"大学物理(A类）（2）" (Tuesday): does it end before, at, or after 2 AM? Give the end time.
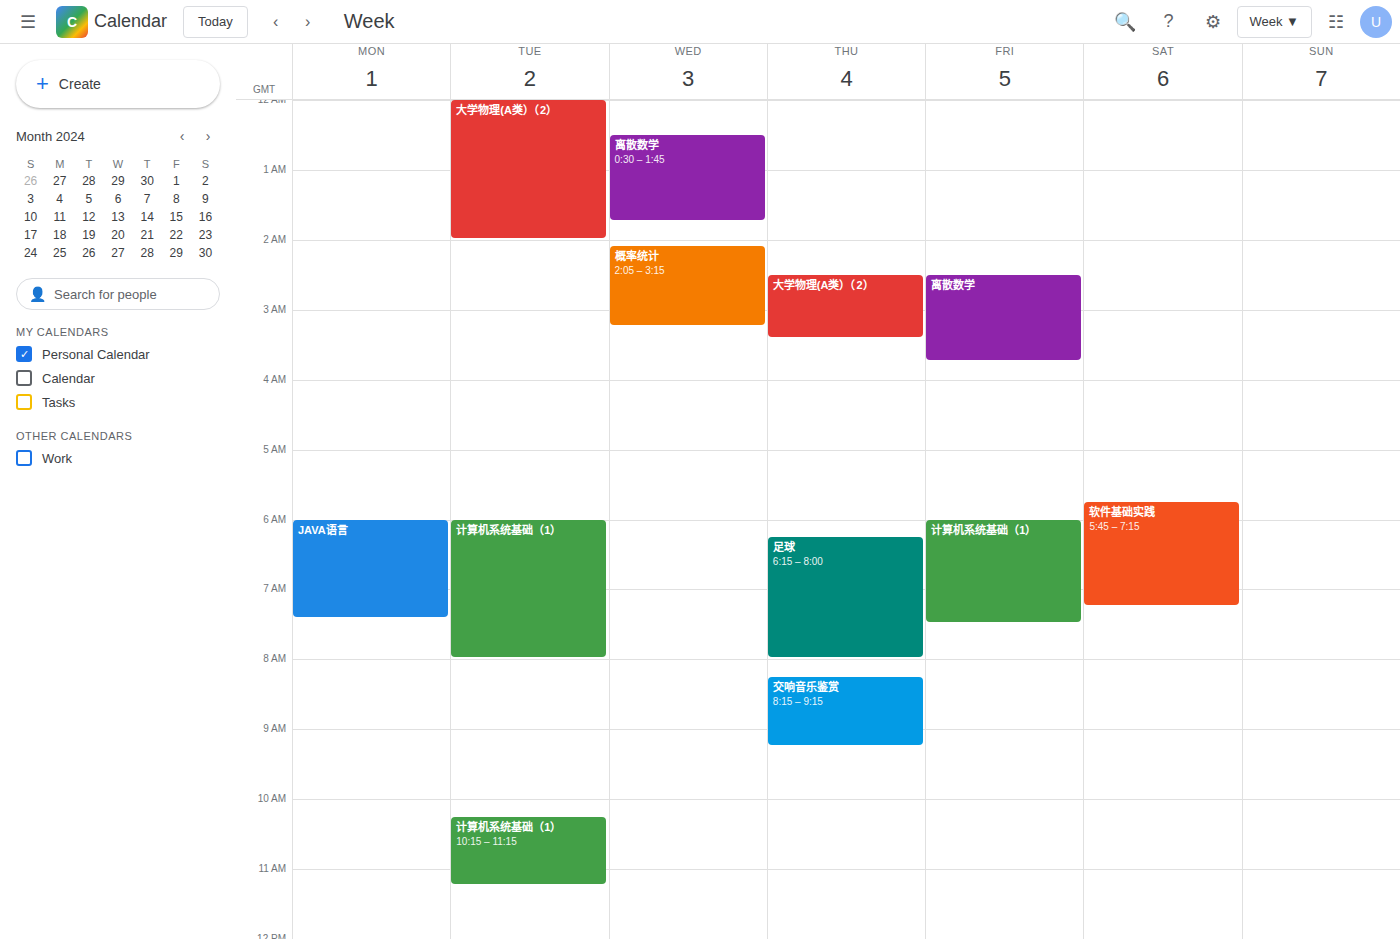
2:00 AM -- exactly at 2 AM, on the 2 AM line.